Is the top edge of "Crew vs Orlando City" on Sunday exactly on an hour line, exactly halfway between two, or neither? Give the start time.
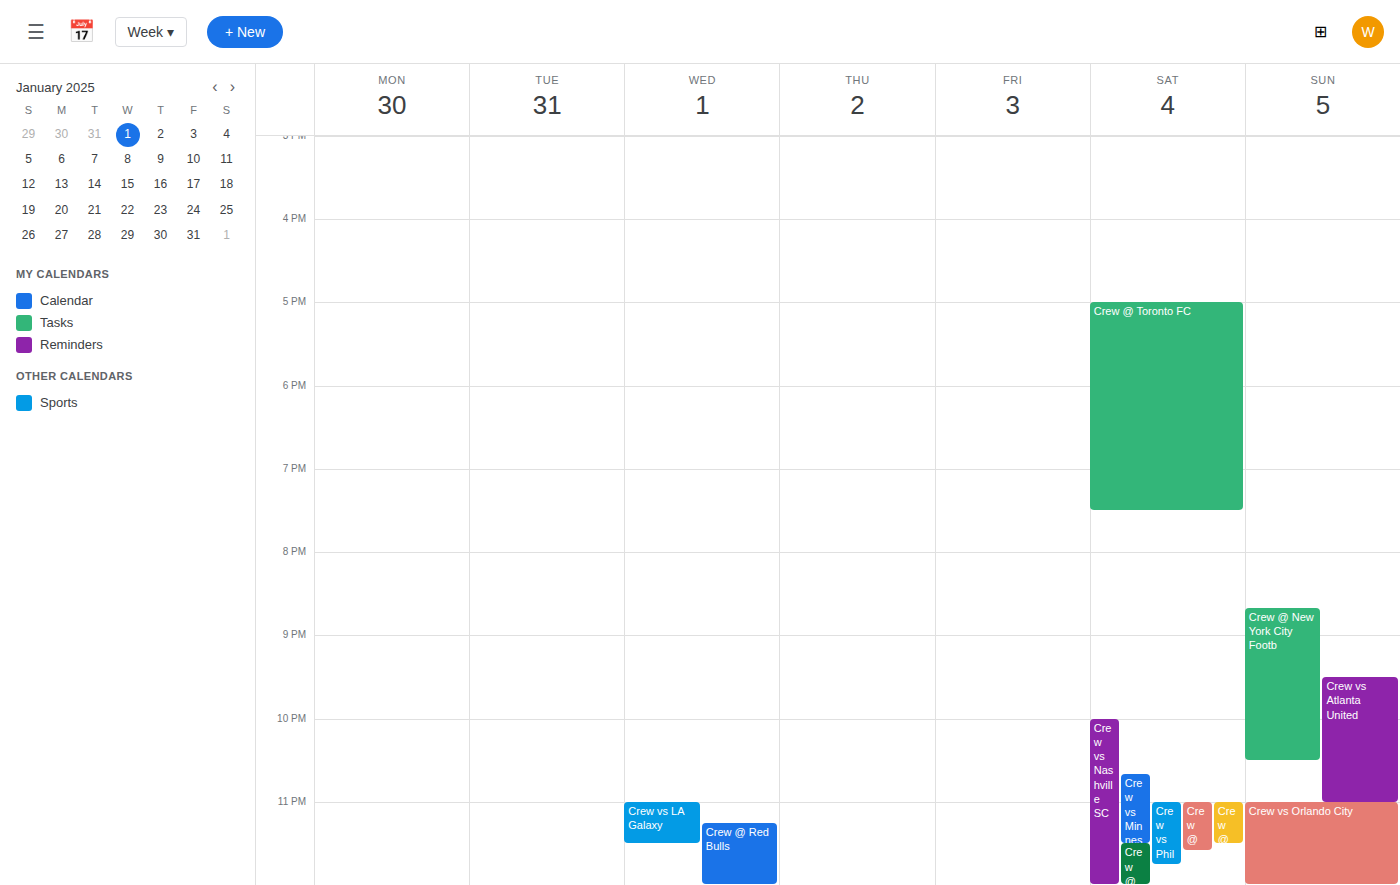
11:00 PM -- exactly on the 11 PM line.